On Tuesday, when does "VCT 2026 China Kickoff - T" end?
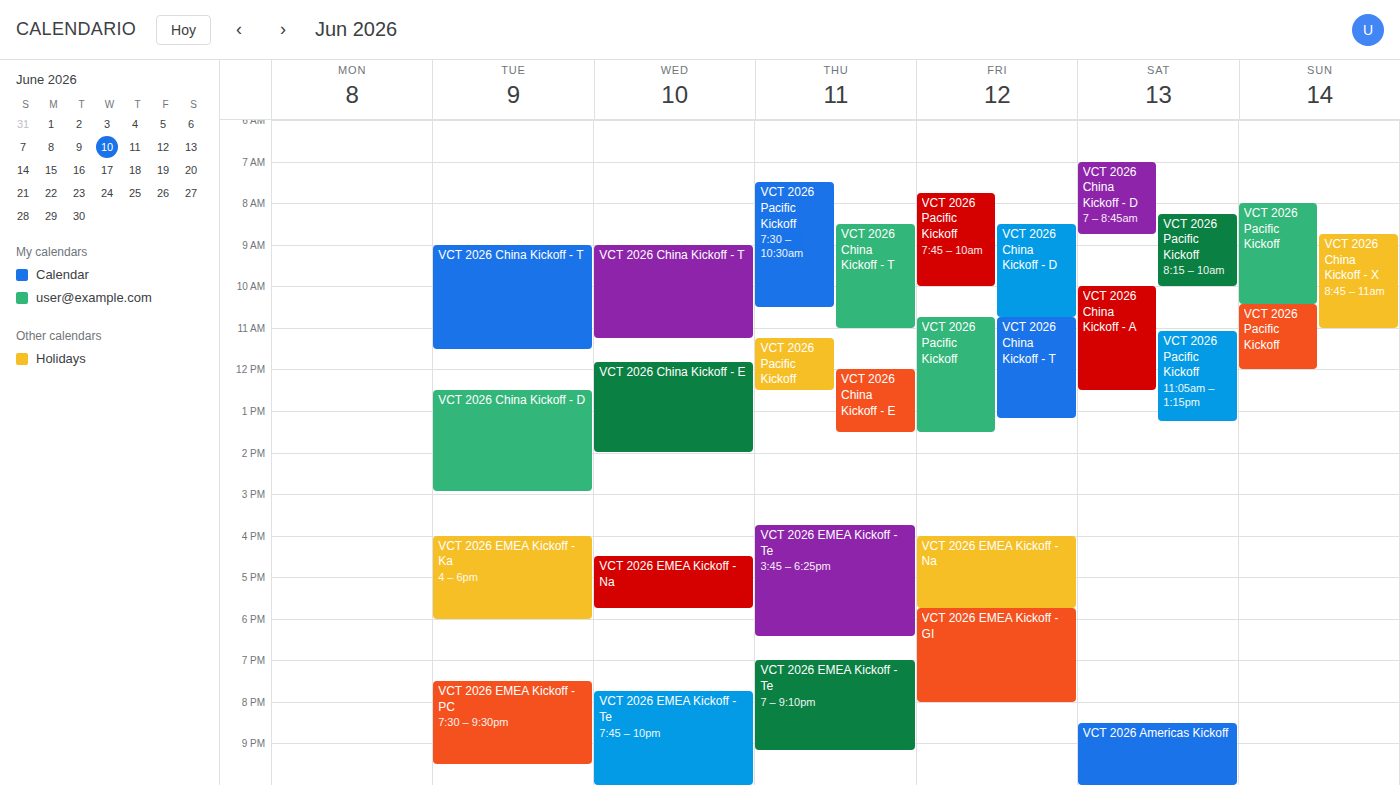
11:30 AM